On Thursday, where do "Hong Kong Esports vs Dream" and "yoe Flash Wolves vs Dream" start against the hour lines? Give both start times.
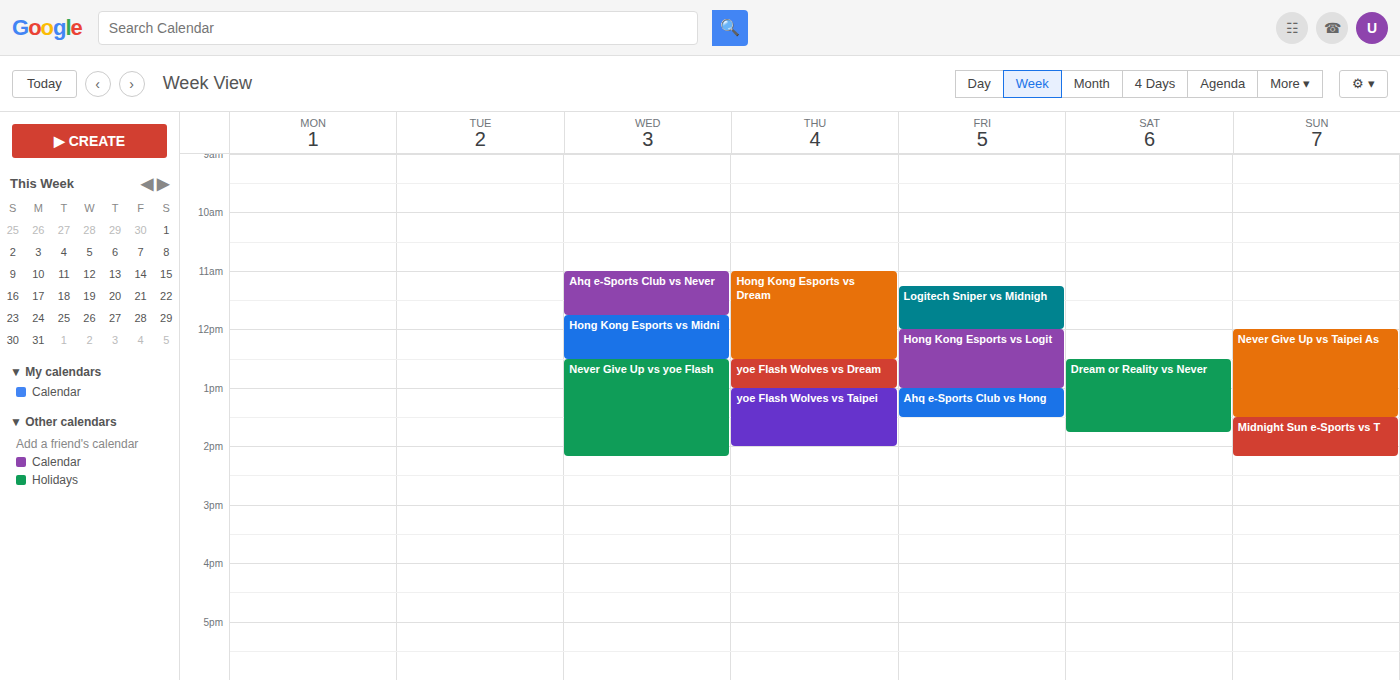
"Hong Kong Esports vs Dream": 11:00 AM, exactly on the 11 AM line. "yoe Flash Wolves vs Dream": 12:30 PM, halfway between the 12 PM and 1 PM lines.